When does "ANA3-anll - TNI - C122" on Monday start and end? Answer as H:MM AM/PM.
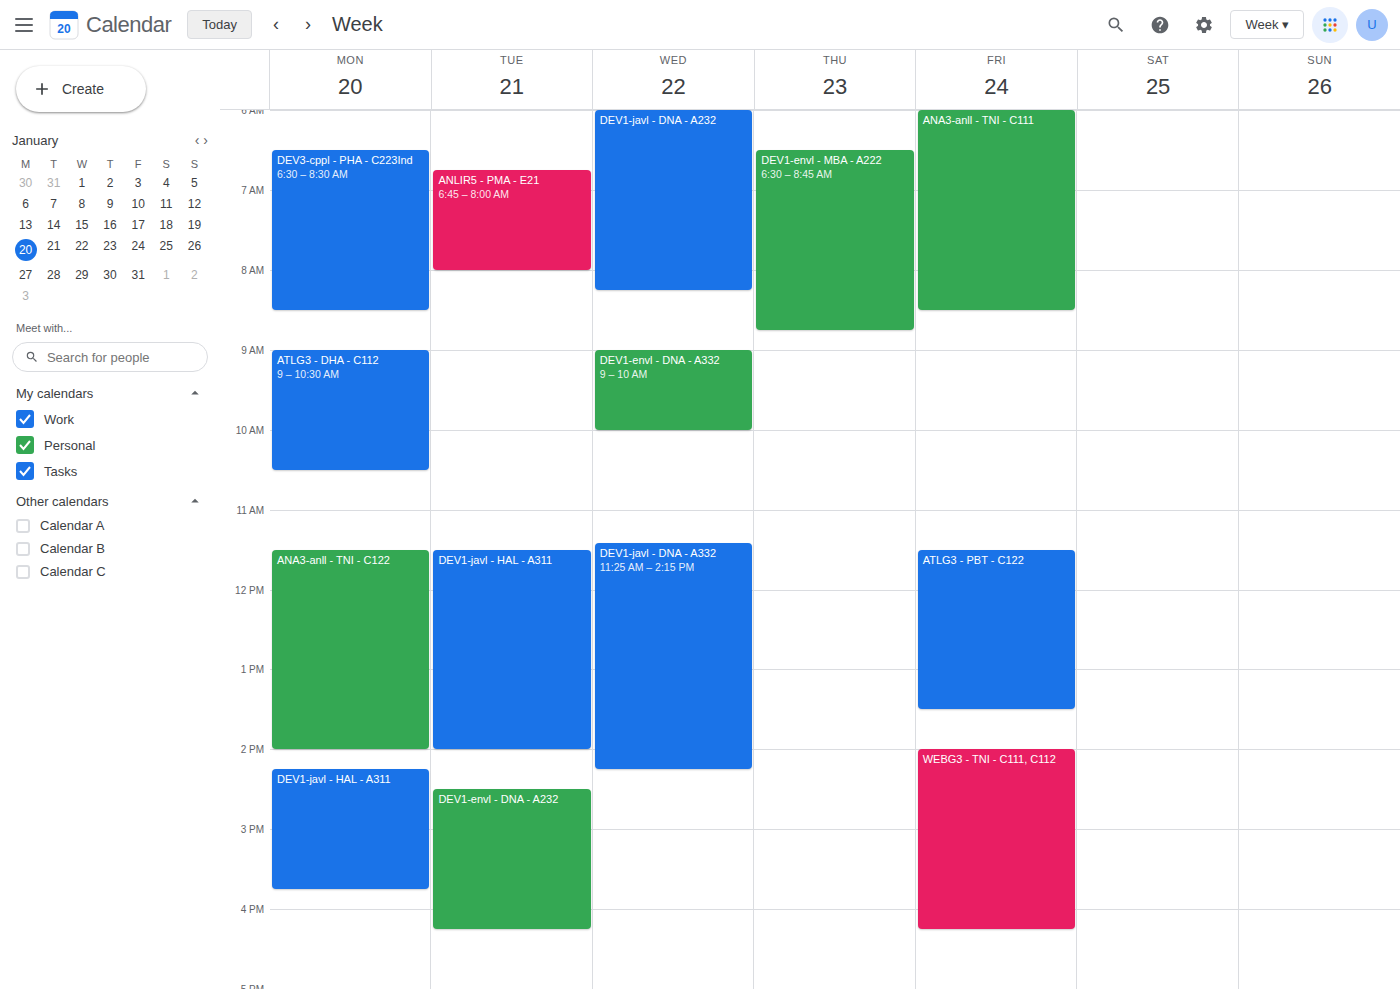
11:30 AM to 2:00 PM